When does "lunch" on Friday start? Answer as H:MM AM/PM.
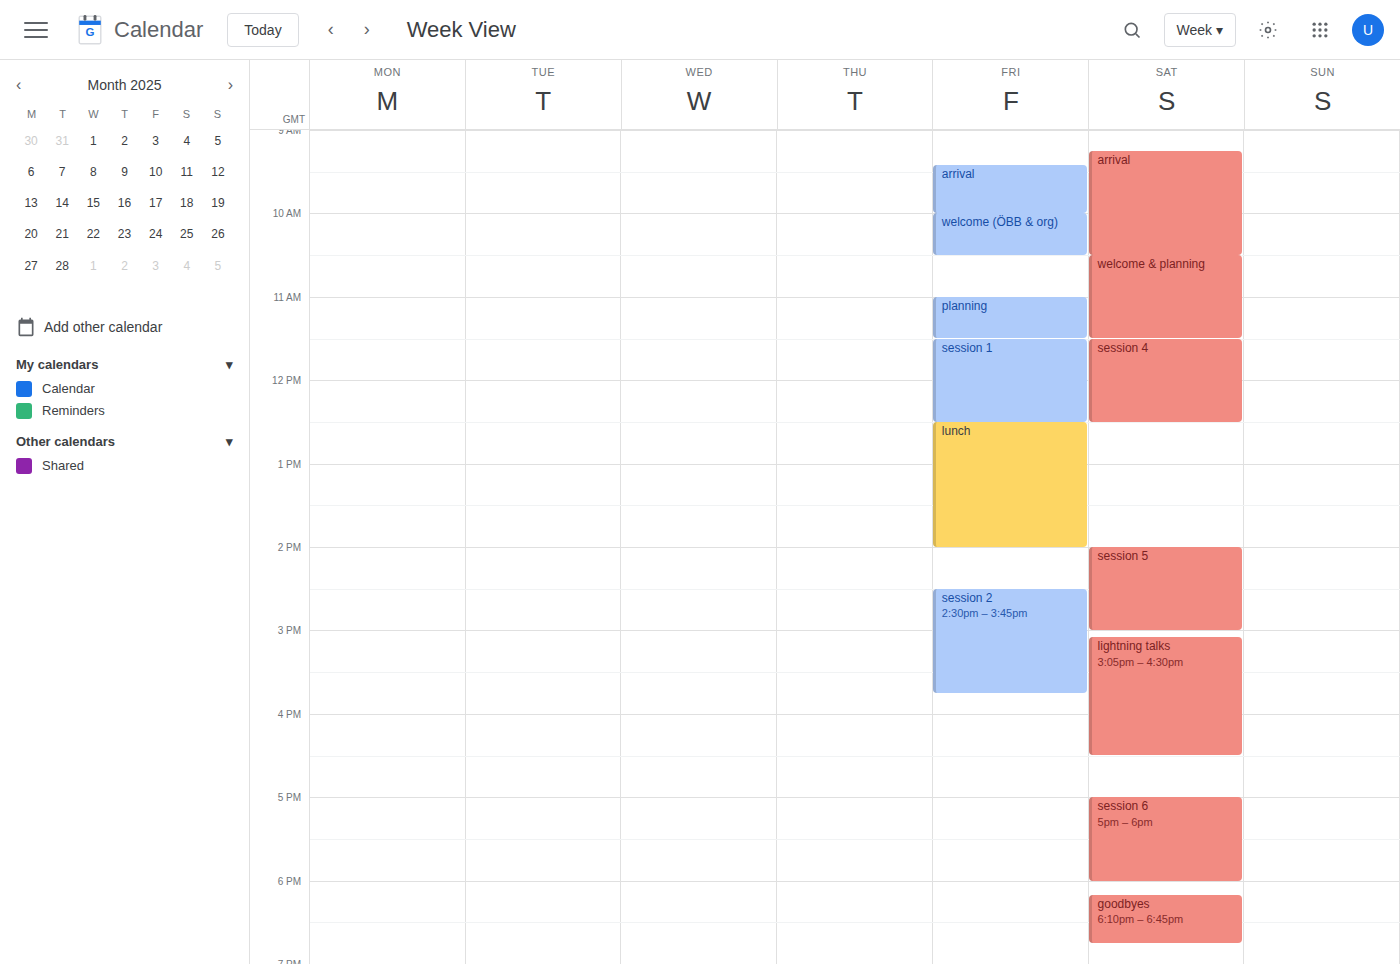
12:30 PM